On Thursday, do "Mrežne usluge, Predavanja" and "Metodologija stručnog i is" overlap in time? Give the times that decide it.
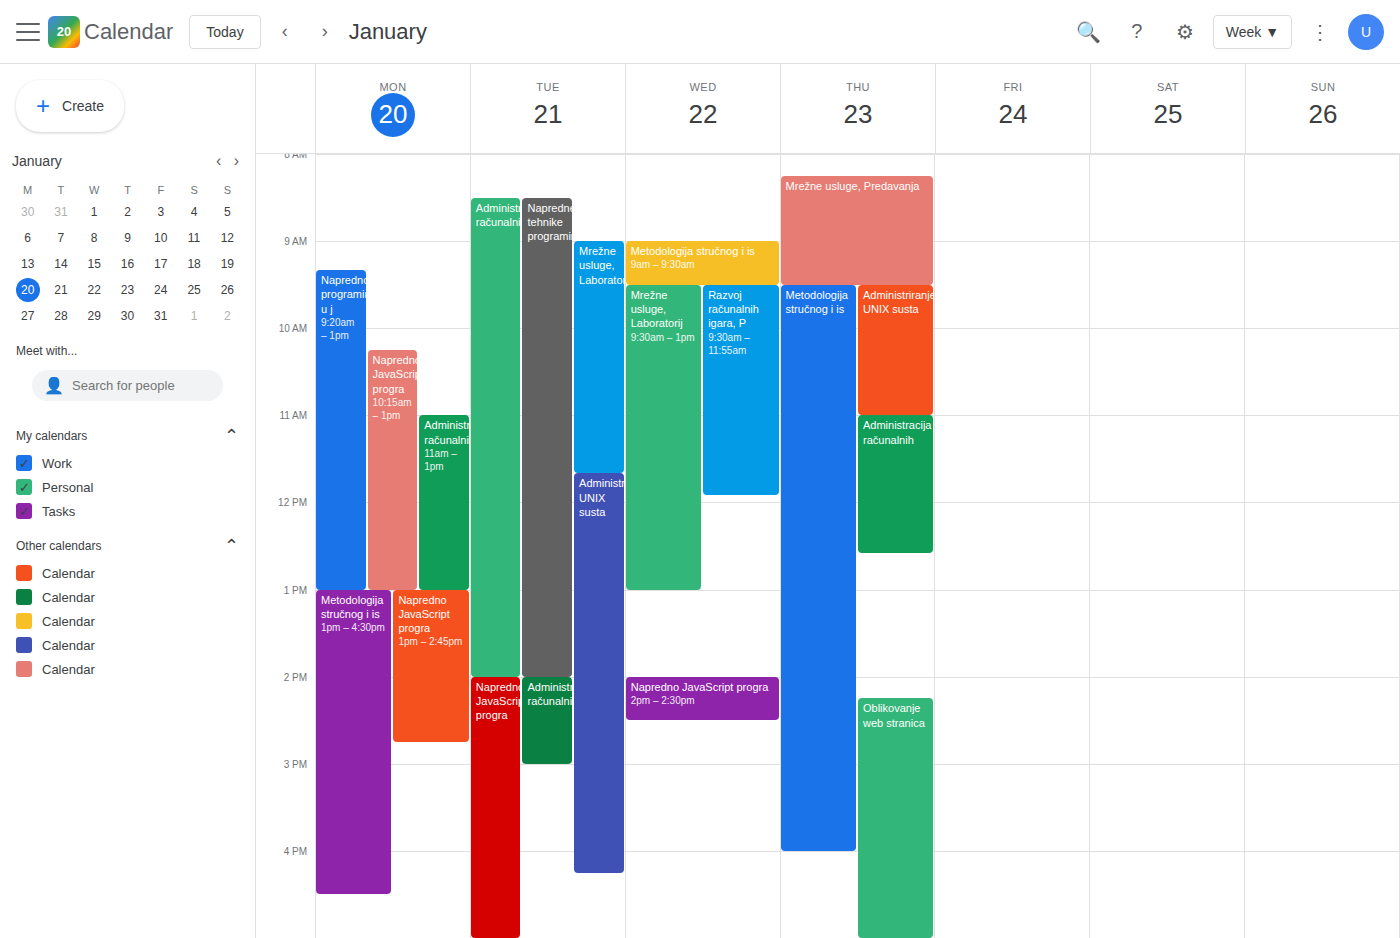
"Mrežne usluge, Predavanja" ends at 09:30, exactly when "Metodologija stručnog i is" starts -- they touch but do not overlap.